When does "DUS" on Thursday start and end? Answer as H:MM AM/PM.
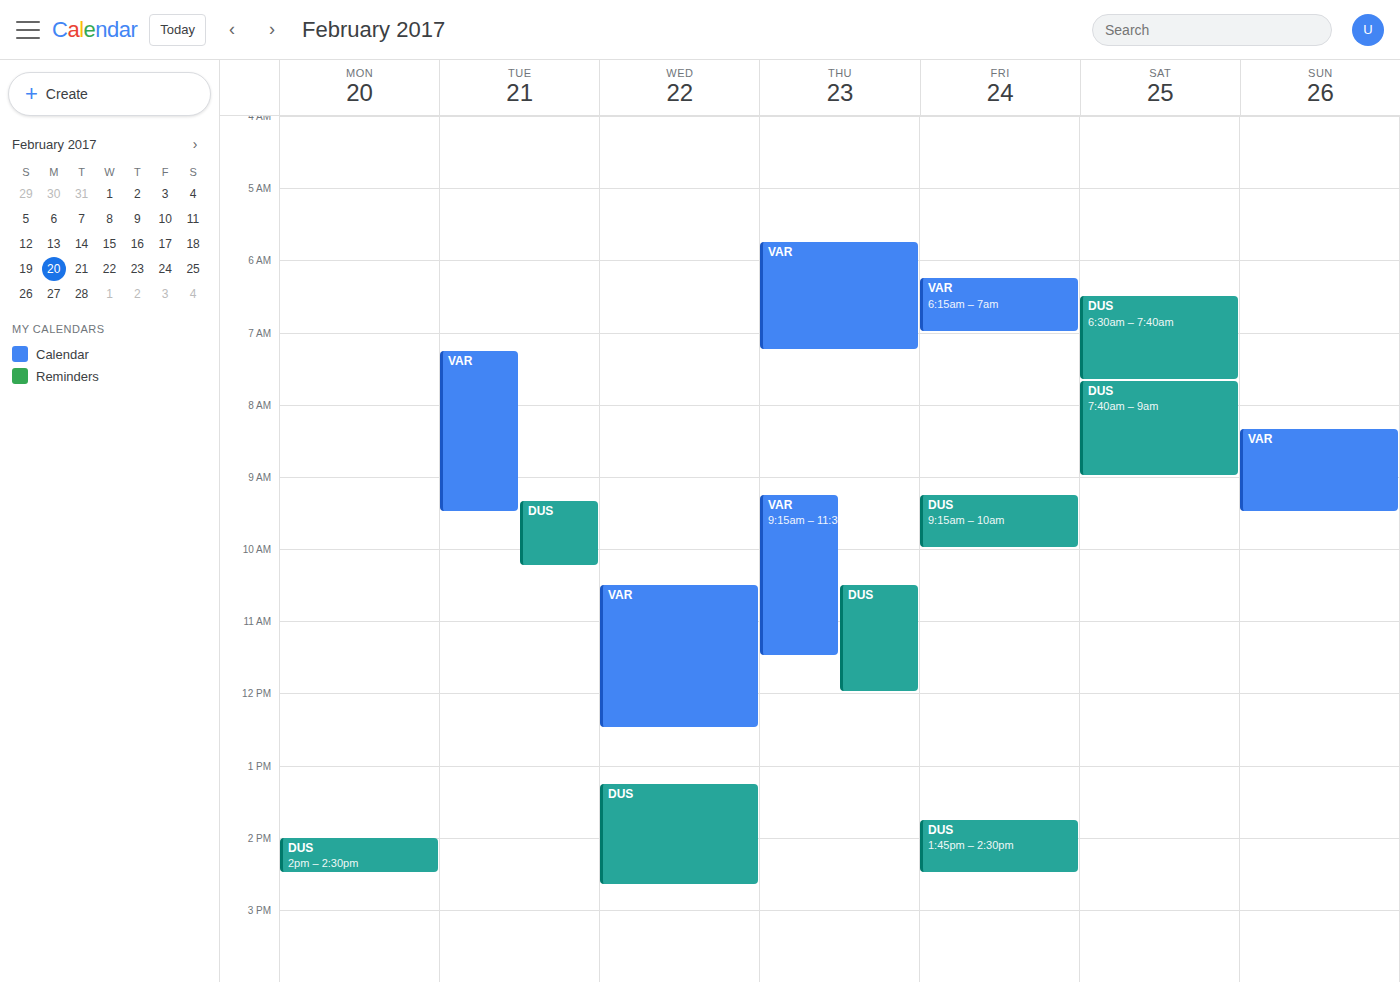
10:30 AM to 12:00 PM